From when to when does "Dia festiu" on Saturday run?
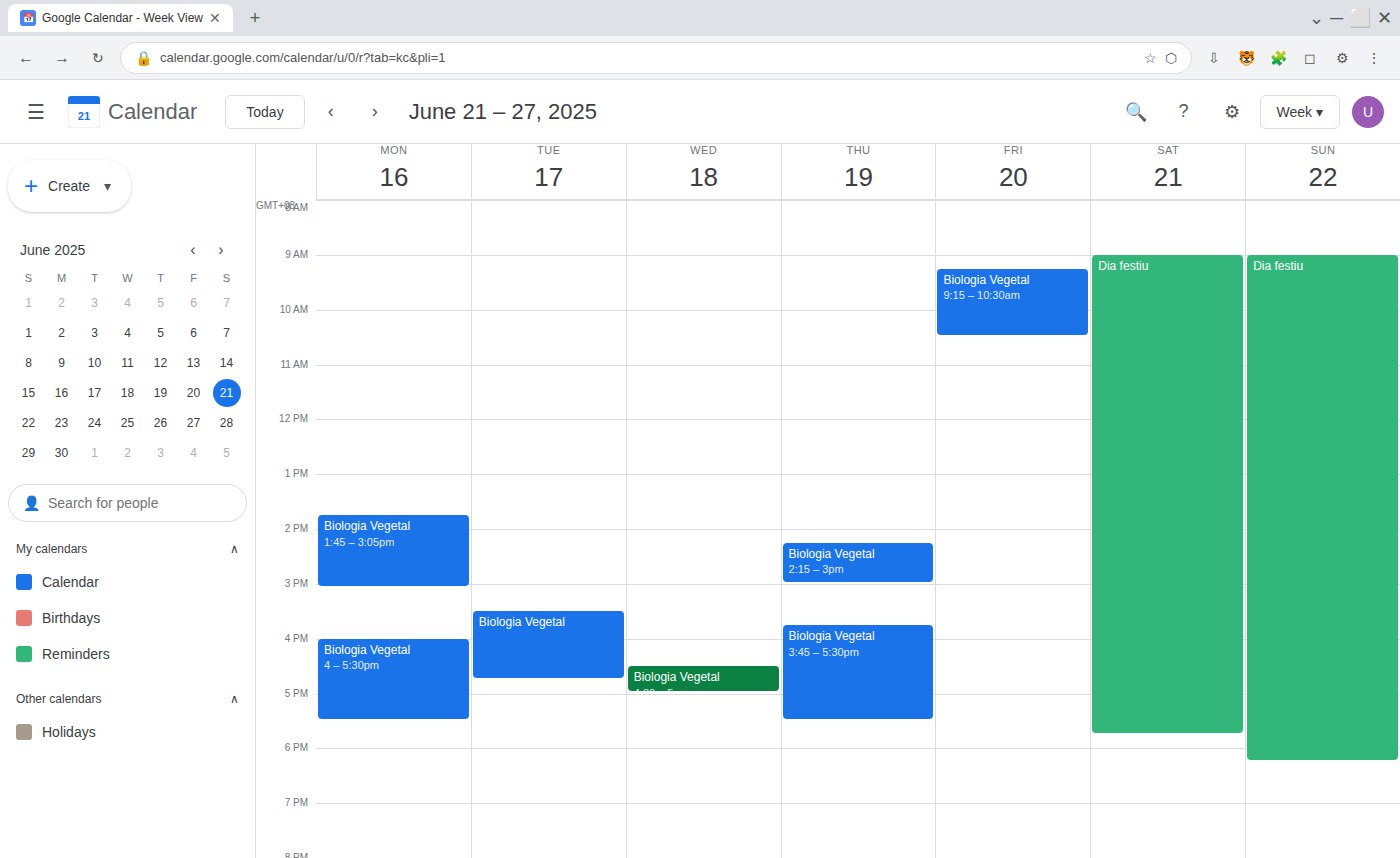
9:00 AM to 5:45 PM